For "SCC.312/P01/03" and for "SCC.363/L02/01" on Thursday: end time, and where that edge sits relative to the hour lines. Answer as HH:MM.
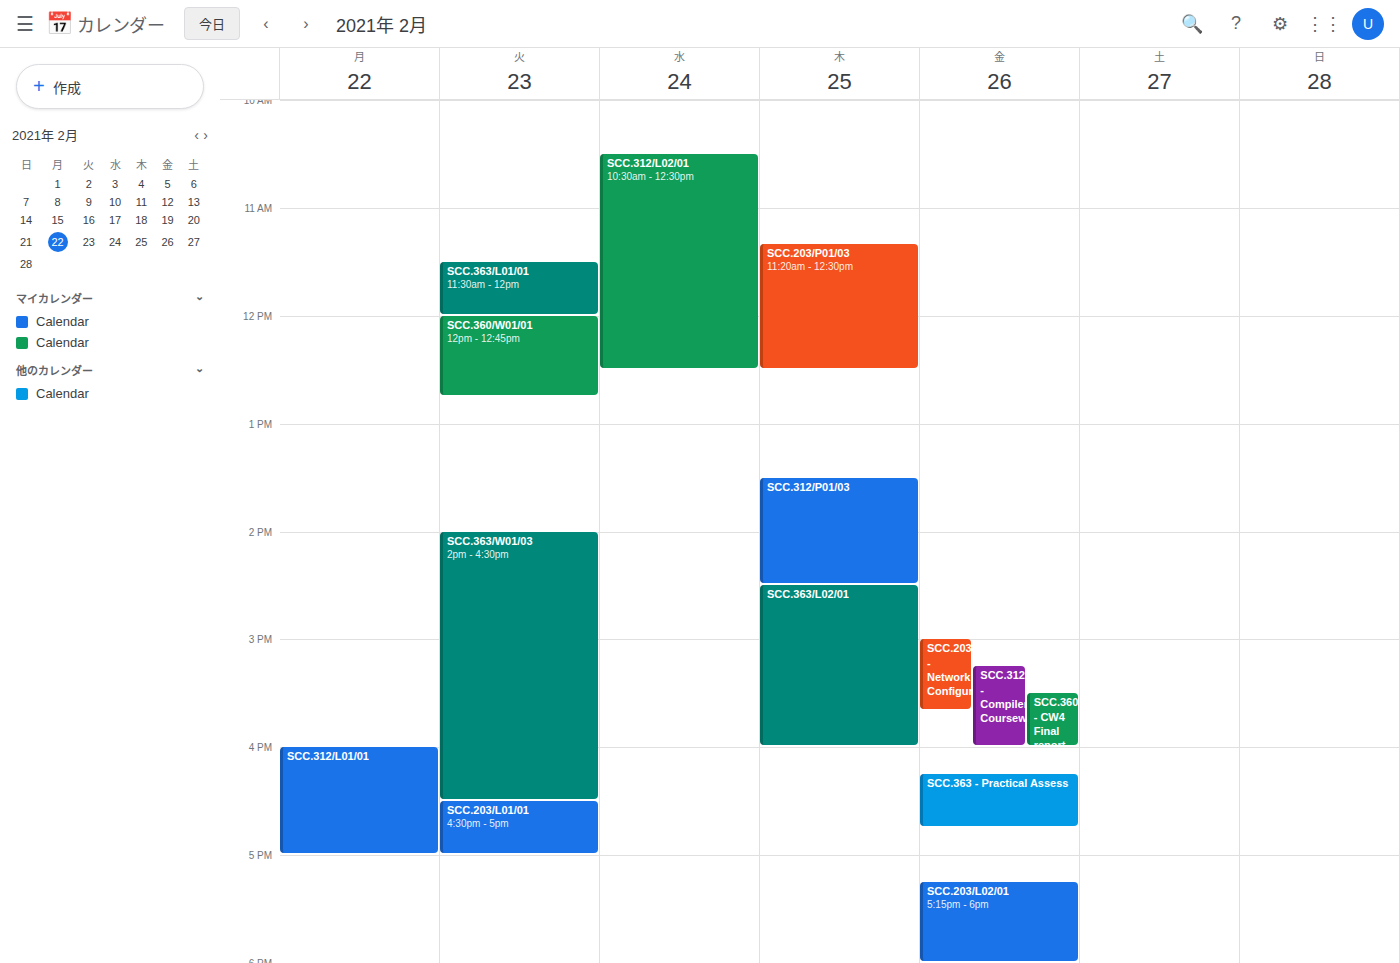
"SCC.312/P01/03": 14:30, halfway between the 14:00 and 15:00 lines. "SCC.363/L02/01": 16:00, exactly on the 16:00 line.